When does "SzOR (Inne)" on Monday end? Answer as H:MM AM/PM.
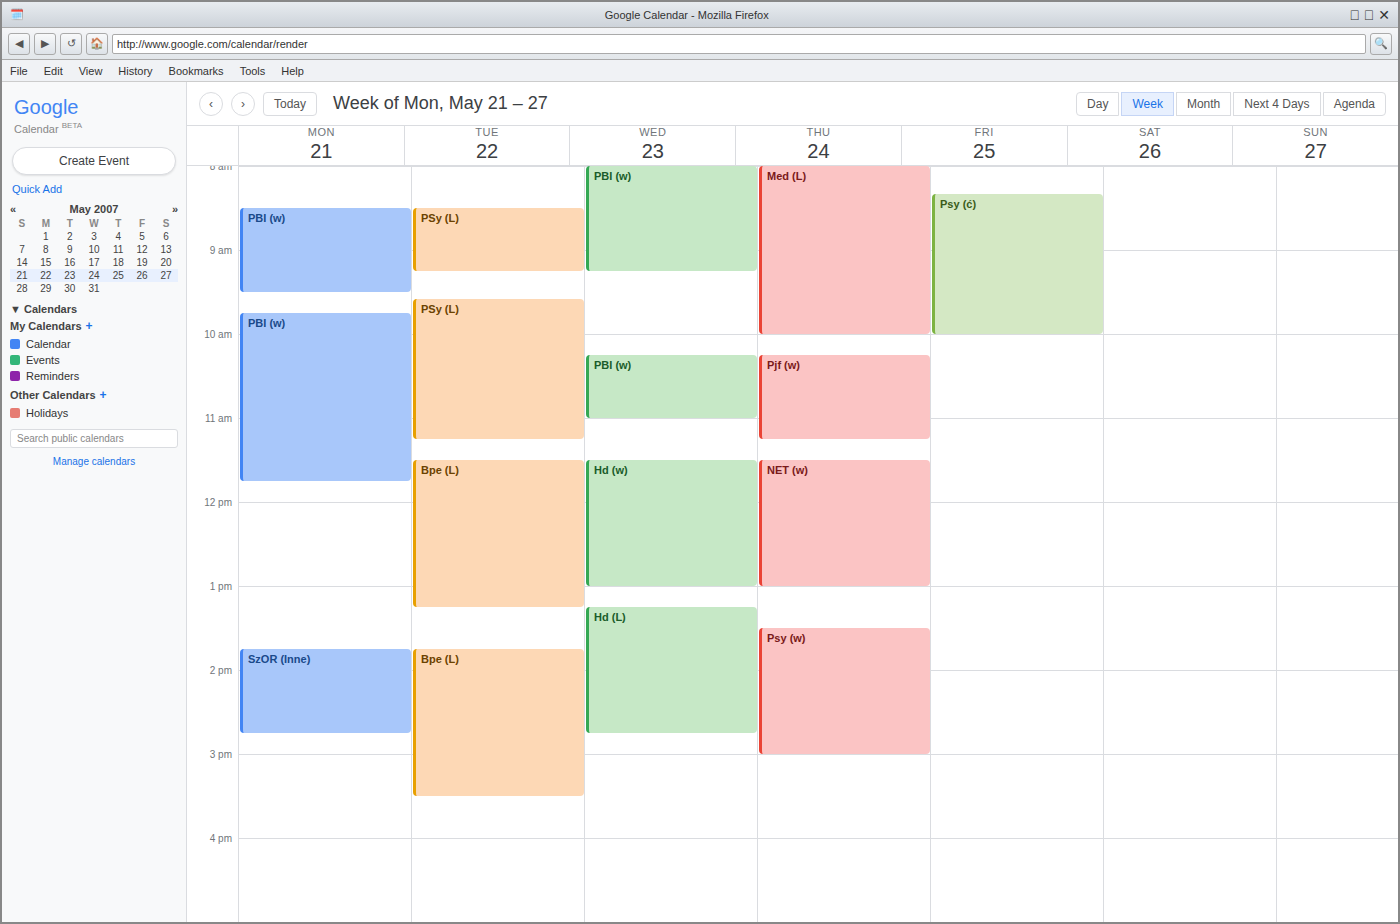
2:45 PM